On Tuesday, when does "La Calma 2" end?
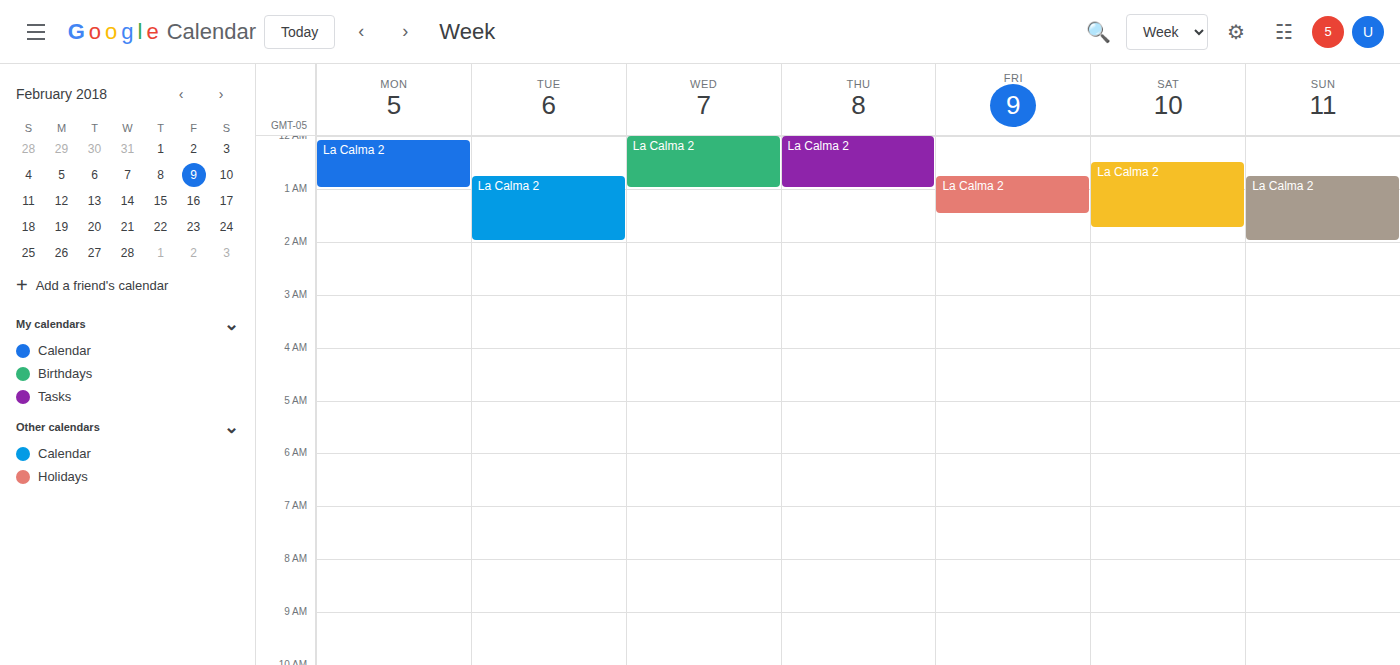
2:00 AM